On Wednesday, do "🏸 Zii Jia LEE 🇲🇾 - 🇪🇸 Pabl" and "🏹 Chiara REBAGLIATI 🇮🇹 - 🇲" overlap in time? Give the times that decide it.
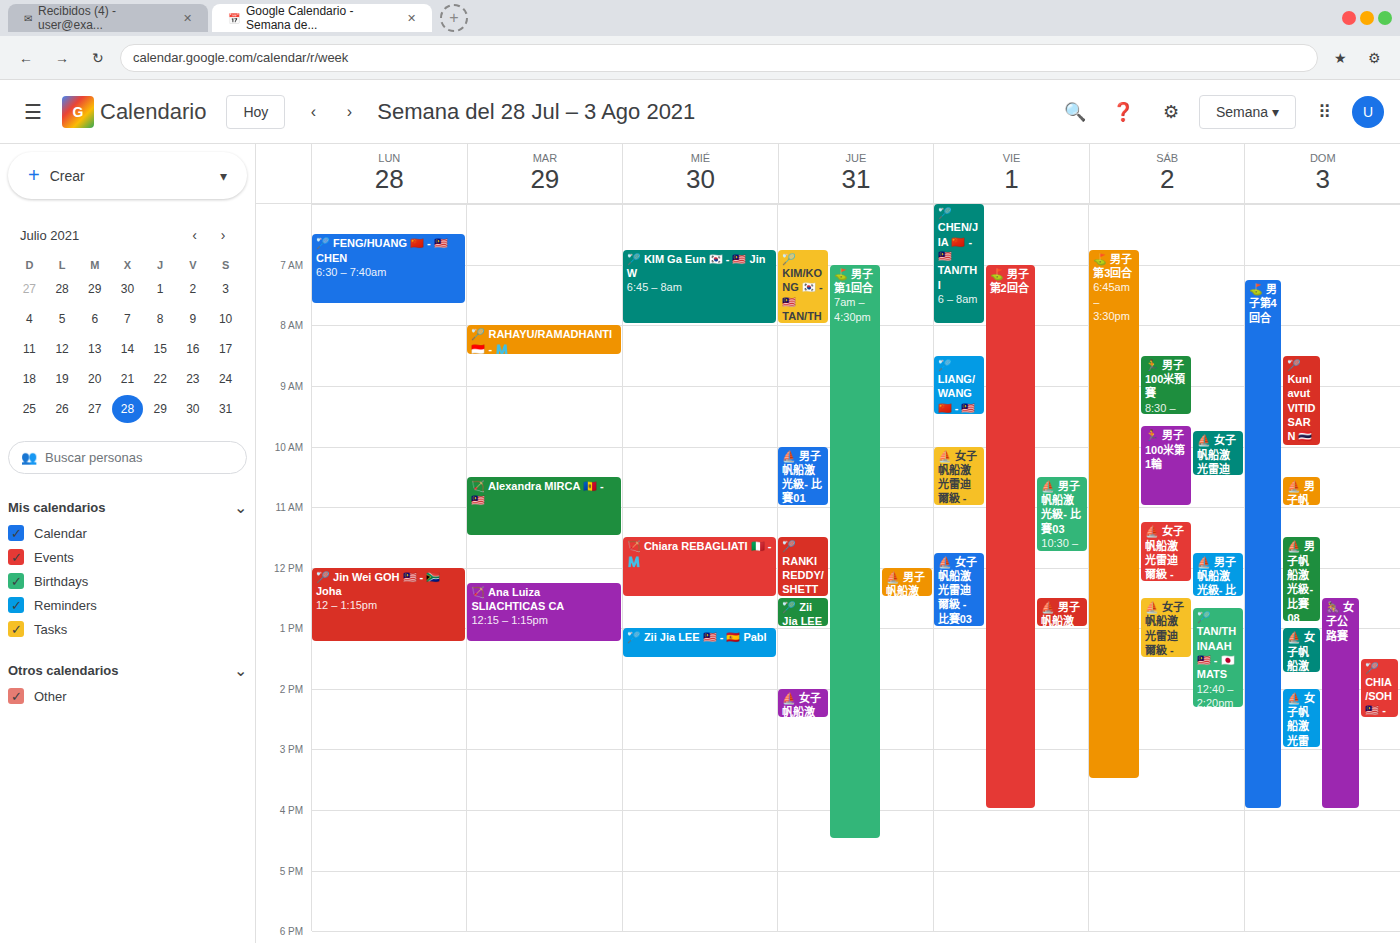
"🏹 Chiara REBAGLIATI 🇮🇹 - 🇲" ends at 12:30 PM and "🏸 Zii Jia LEE 🇲🇾 - 🇪🇸 Pabl" starts at 1:00 PM -- no overlap.